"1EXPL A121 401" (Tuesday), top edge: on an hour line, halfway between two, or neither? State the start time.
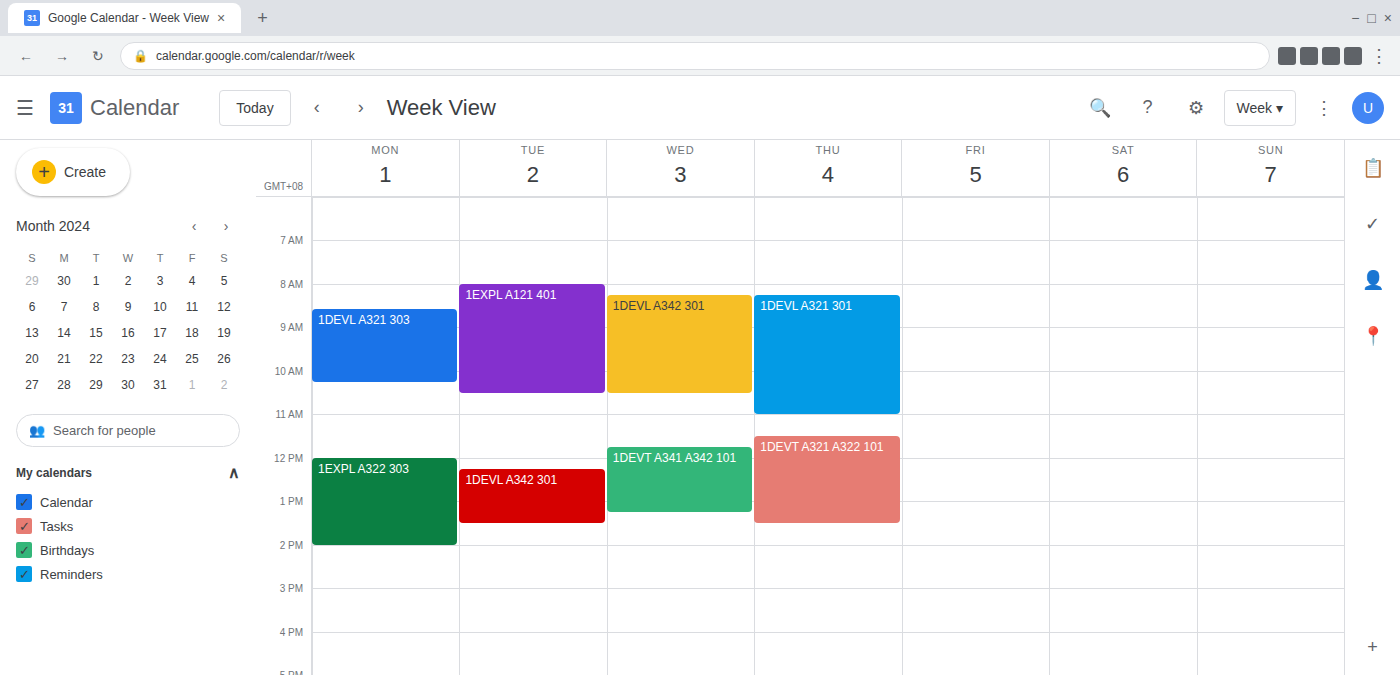
08:00 -- exactly on the 08:00 line.